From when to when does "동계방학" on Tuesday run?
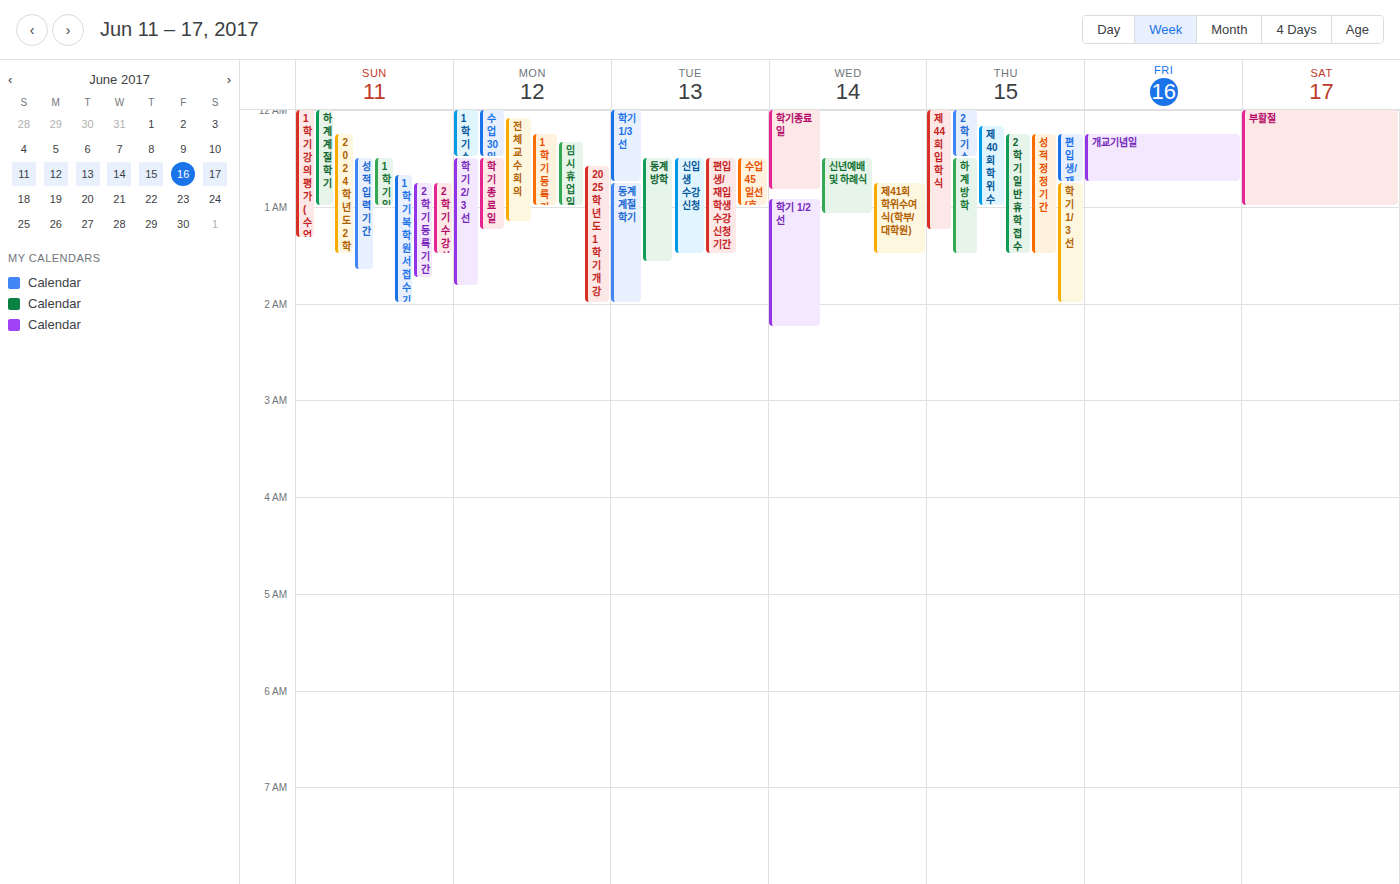
12:30 AM to 1:35 AM